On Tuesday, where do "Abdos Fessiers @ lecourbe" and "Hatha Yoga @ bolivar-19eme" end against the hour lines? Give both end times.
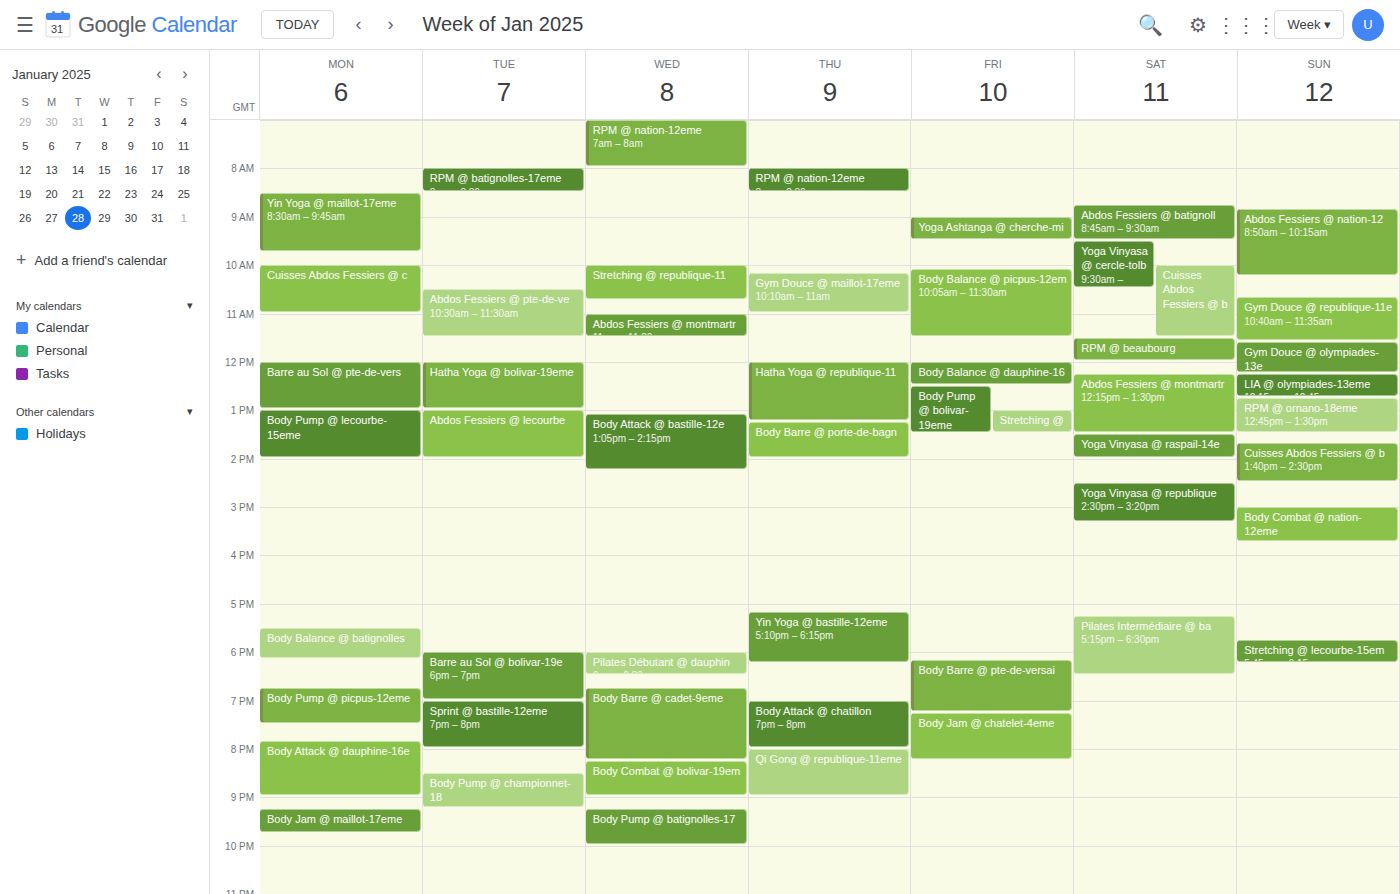
"Abdos Fessiers @ lecourbe": 2:00 PM, exactly on the 2 PM line. "Hatha Yoga @ bolivar-19eme": 1:00 PM, exactly on the 1 PM line.